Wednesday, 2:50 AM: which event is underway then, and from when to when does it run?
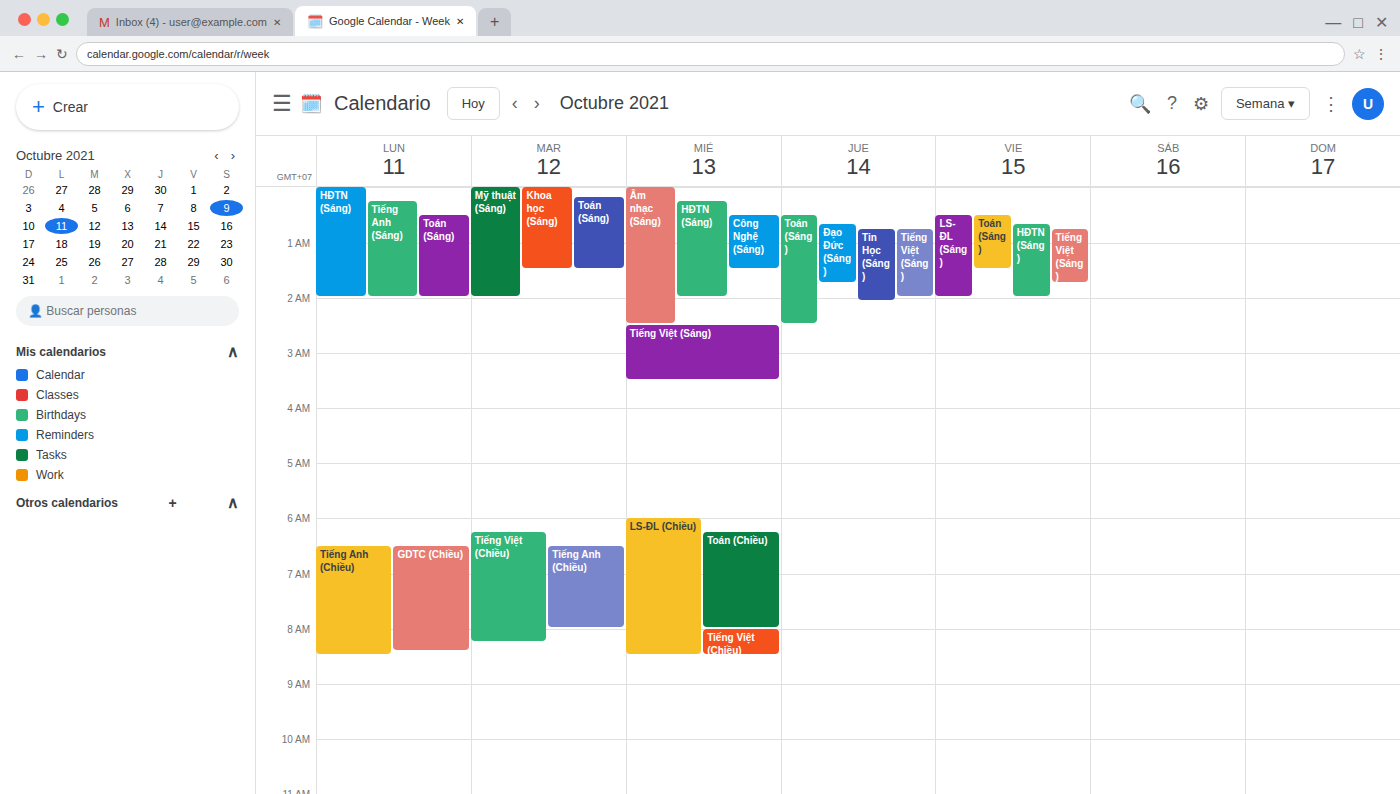
"Tiếng Việt (Sáng)", 2:30 AM to 3:30 AM